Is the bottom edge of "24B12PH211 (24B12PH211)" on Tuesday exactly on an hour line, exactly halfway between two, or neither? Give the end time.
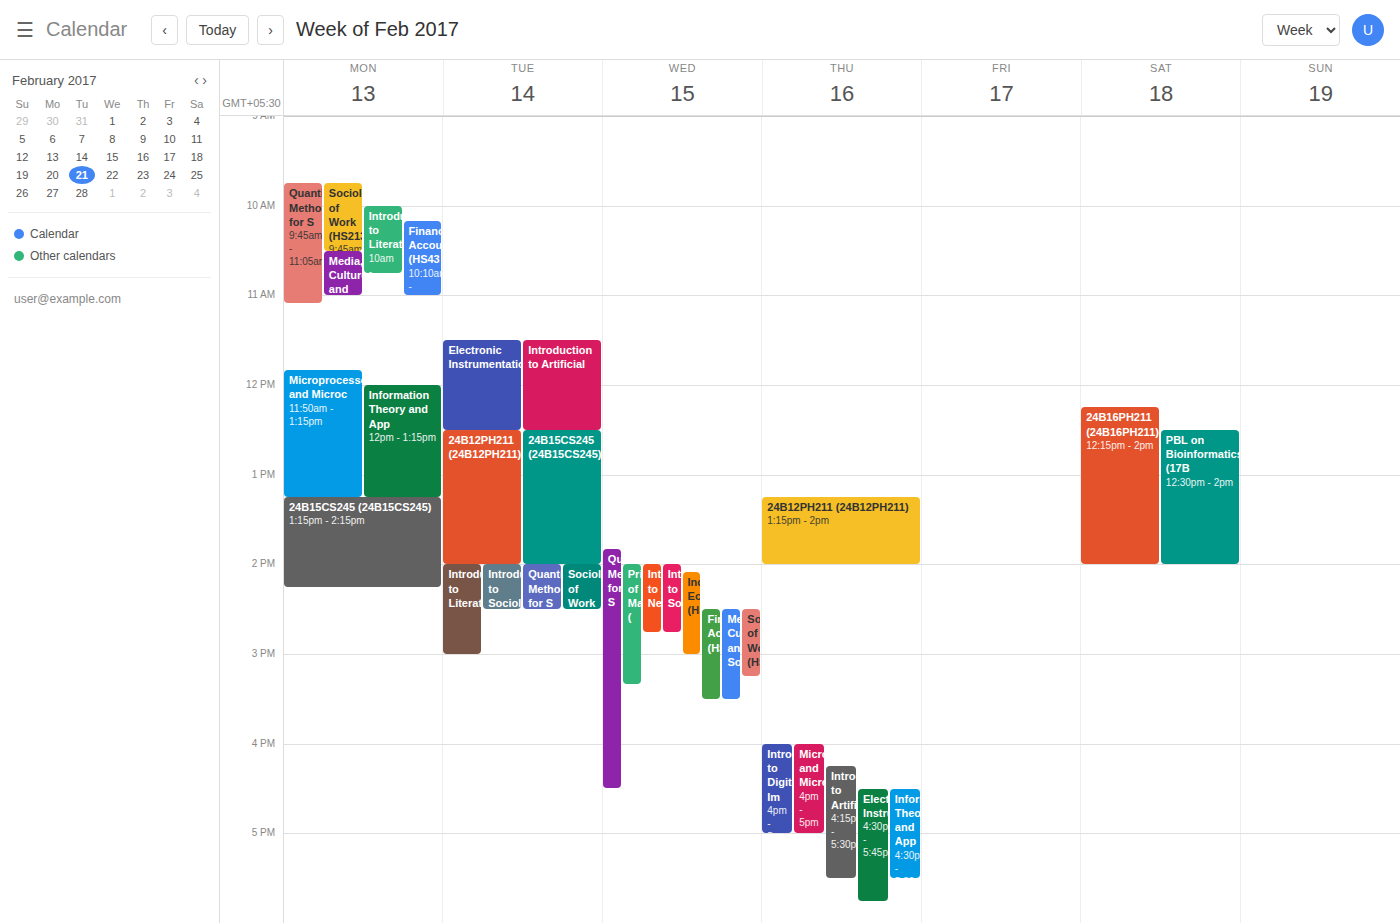
2:00 PM -- exactly on the 2 PM line.